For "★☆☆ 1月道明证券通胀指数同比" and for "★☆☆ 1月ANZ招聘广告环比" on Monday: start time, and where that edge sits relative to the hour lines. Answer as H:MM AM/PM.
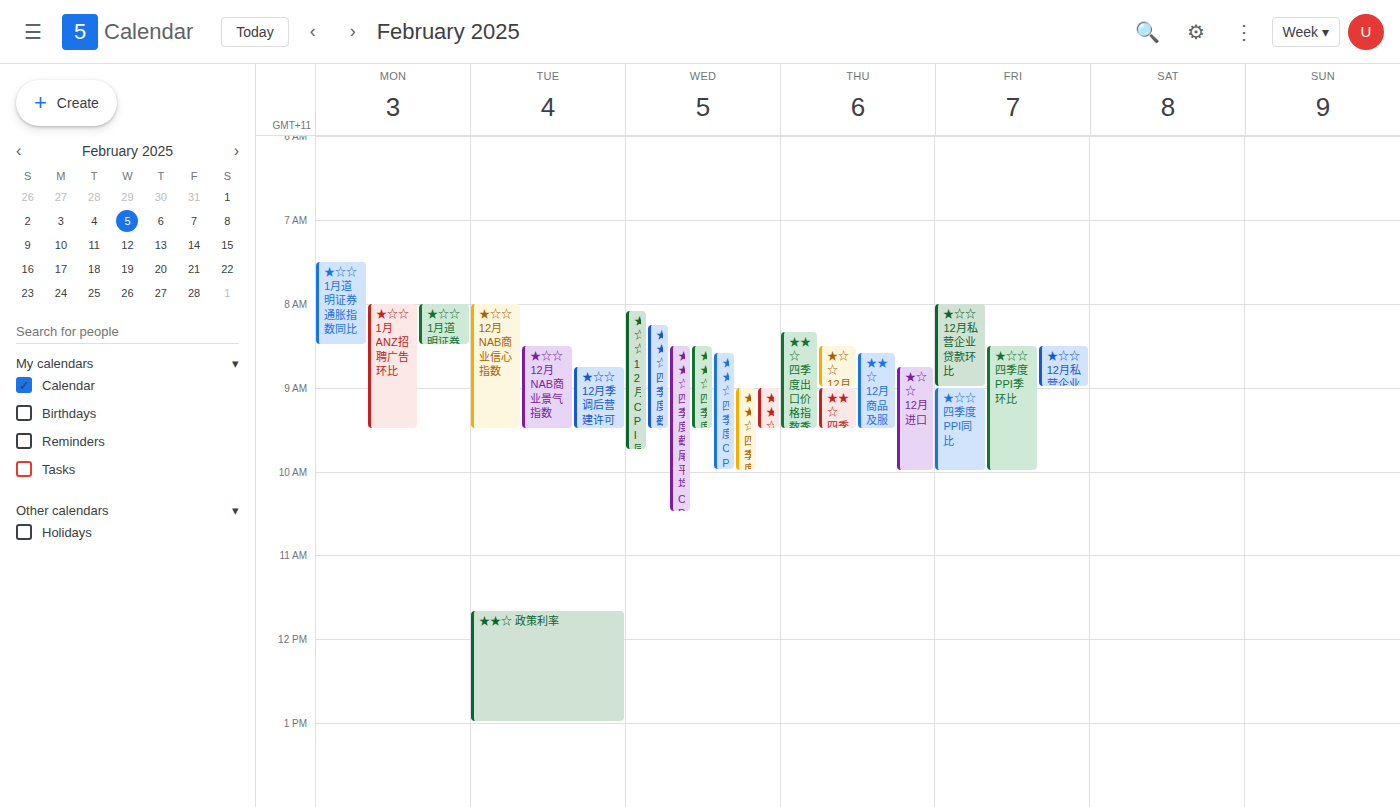
"★☆☆ 1月道明证券通胀指数同比": 7:30 AM, halfway between the 7 AM and 8 AM lines. "★☆☆ 1月ANZ招聘广告环比": 8:00 AM, exactly on the 8 AM line.